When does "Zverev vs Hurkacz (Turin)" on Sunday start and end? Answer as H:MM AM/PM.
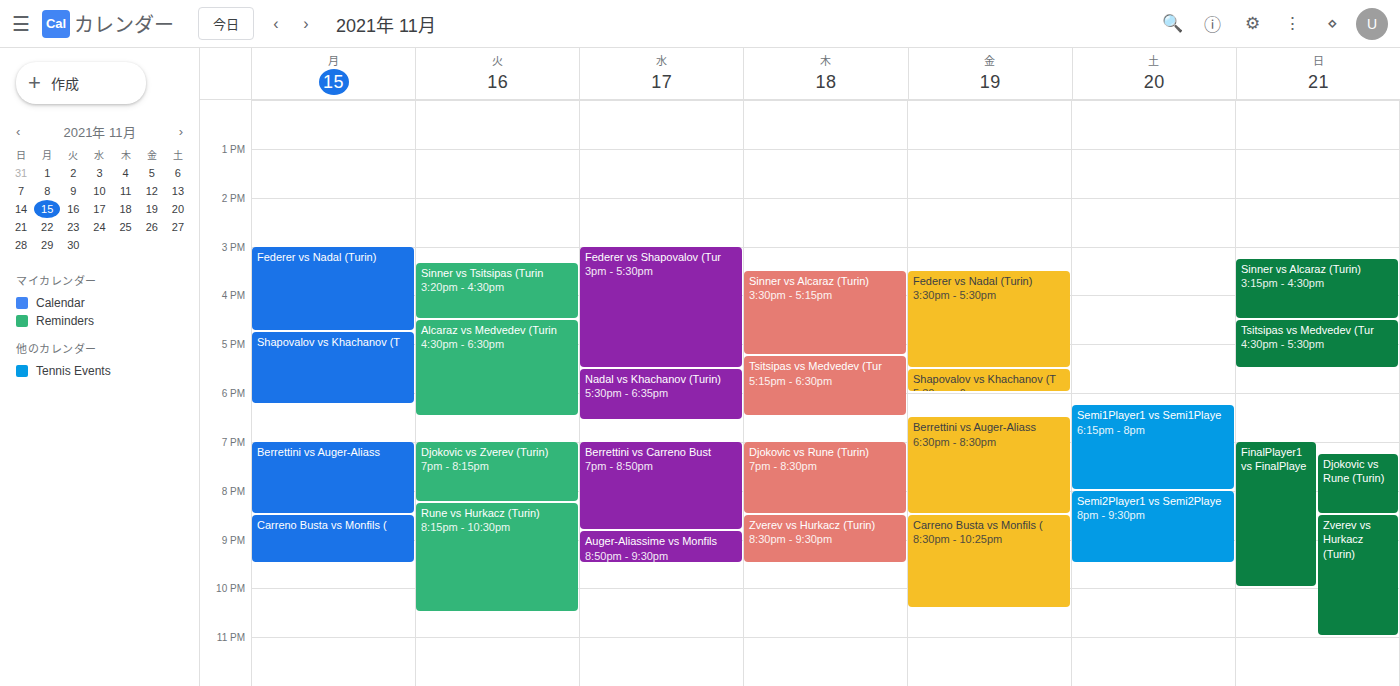
8:30 PM to 11:00 PM